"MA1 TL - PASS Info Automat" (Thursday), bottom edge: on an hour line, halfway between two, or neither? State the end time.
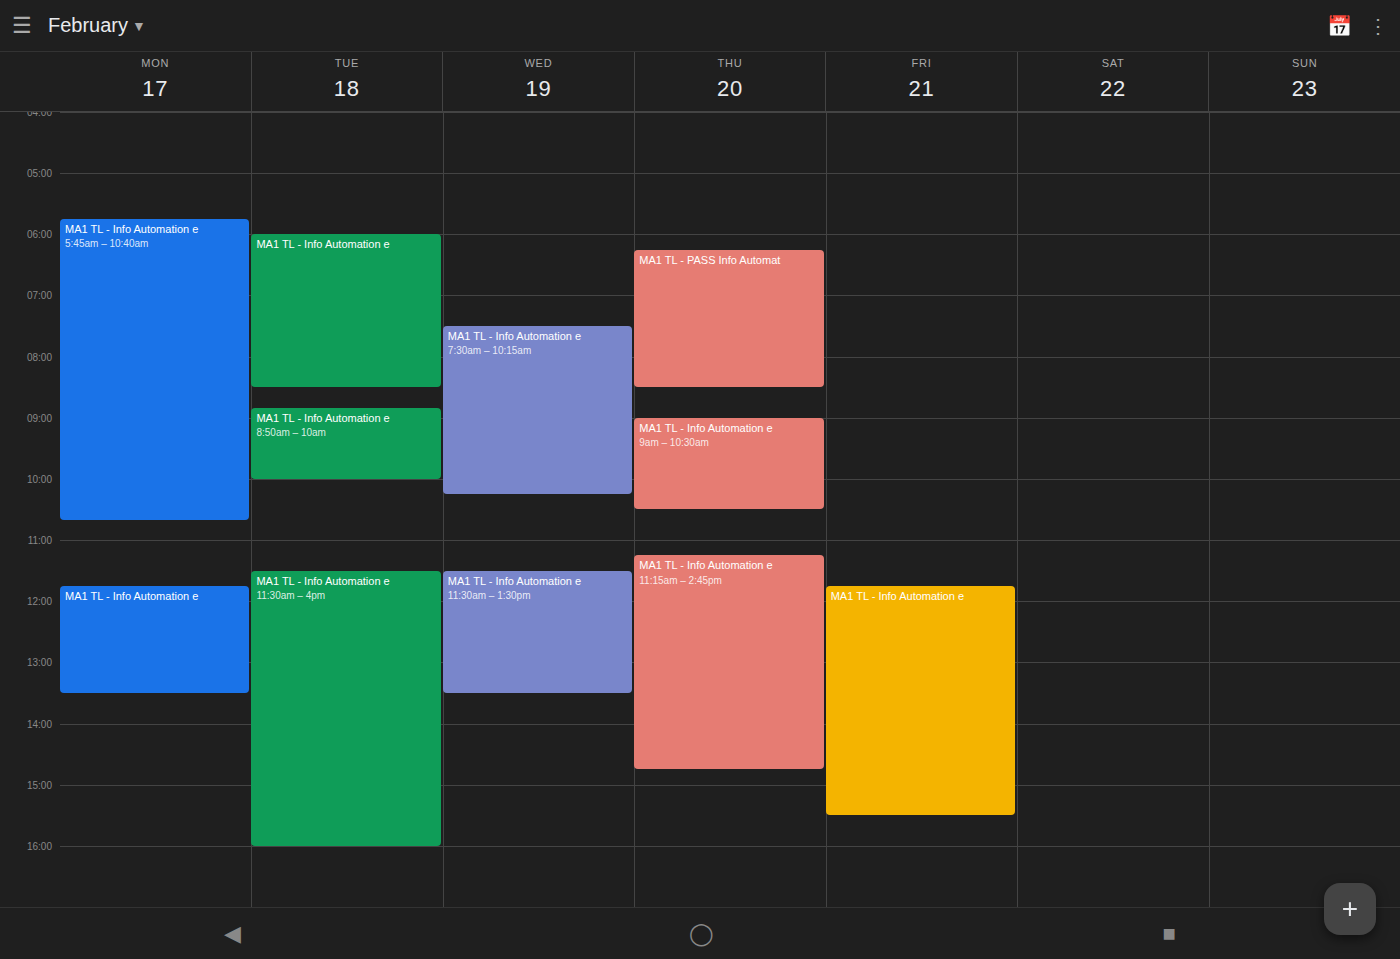
8:30 AM -- halfway between the 8 AM and 9 AM lines.